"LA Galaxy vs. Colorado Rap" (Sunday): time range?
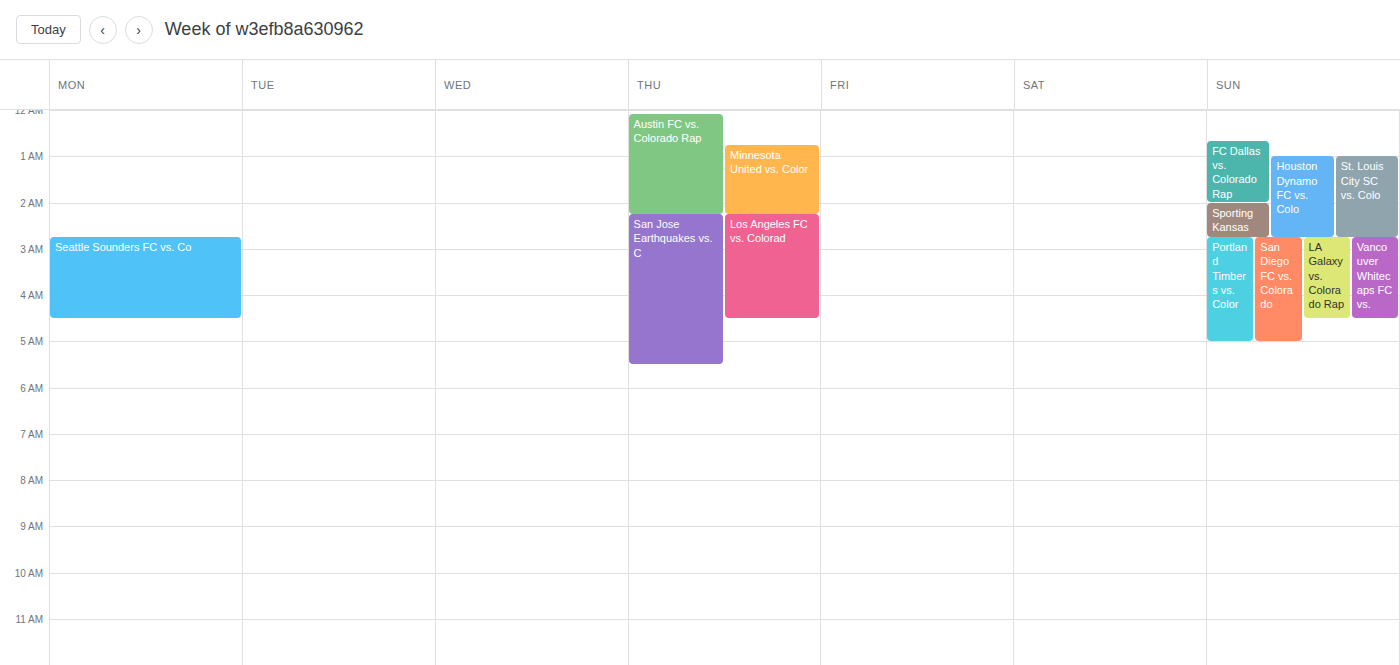
2:45 AM to 4:30 AM